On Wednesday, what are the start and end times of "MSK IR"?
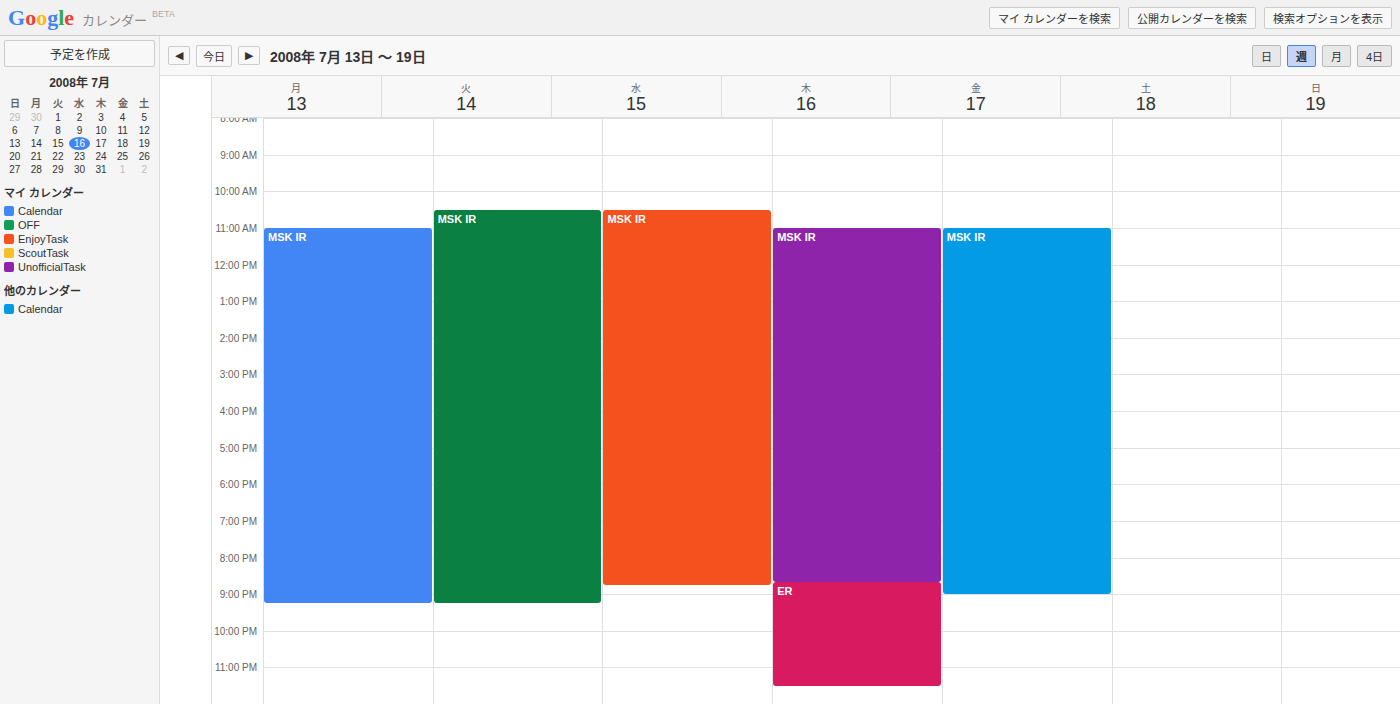
10:30 AM to 8:45 PM